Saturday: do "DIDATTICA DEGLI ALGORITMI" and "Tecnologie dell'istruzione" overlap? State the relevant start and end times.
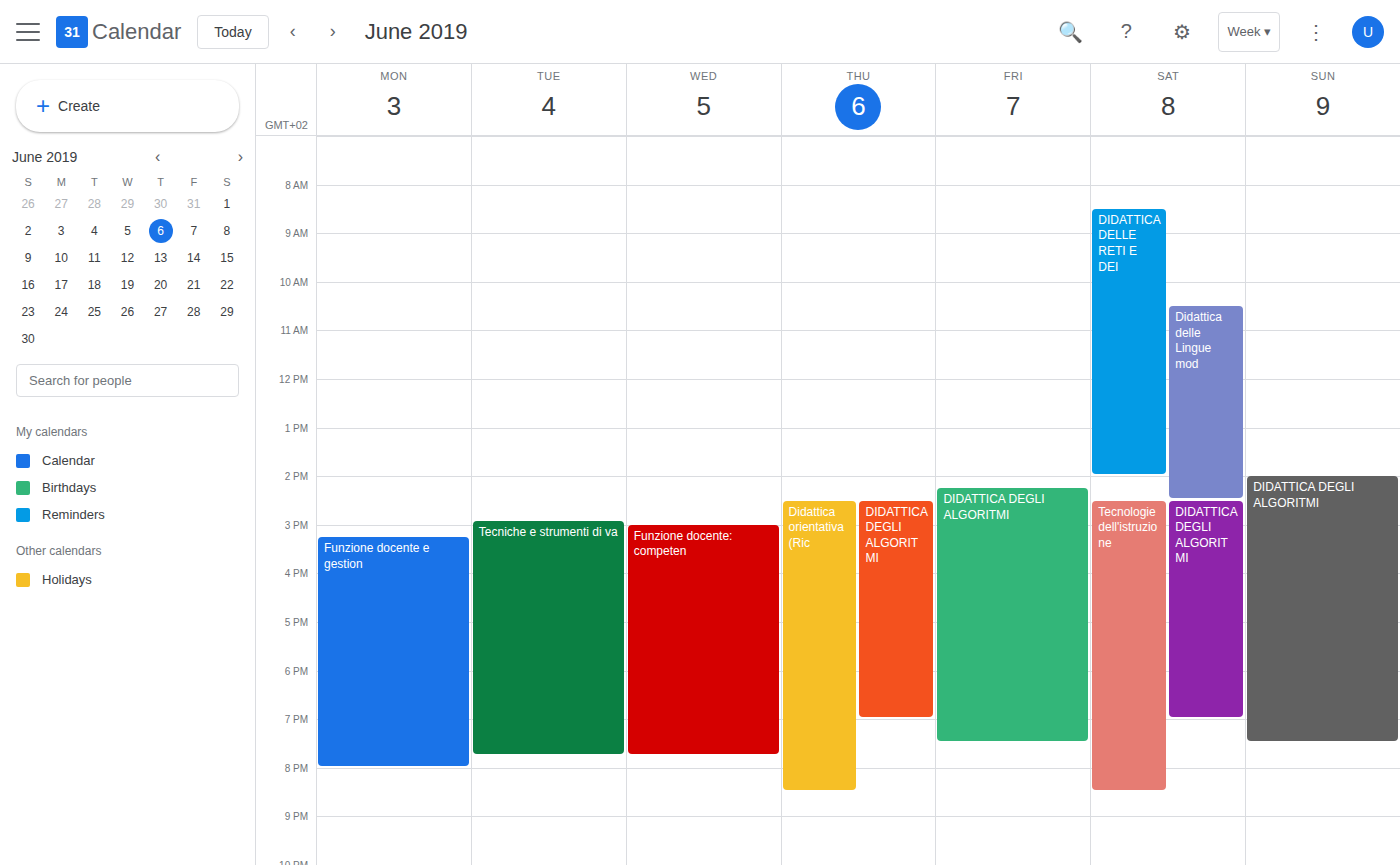
"DIDATTICA DEGLI ALGORITMI" runs 2:30 PM to 7:00 PM, inside "Tecnologie dell'istruzione" -- they overlap.